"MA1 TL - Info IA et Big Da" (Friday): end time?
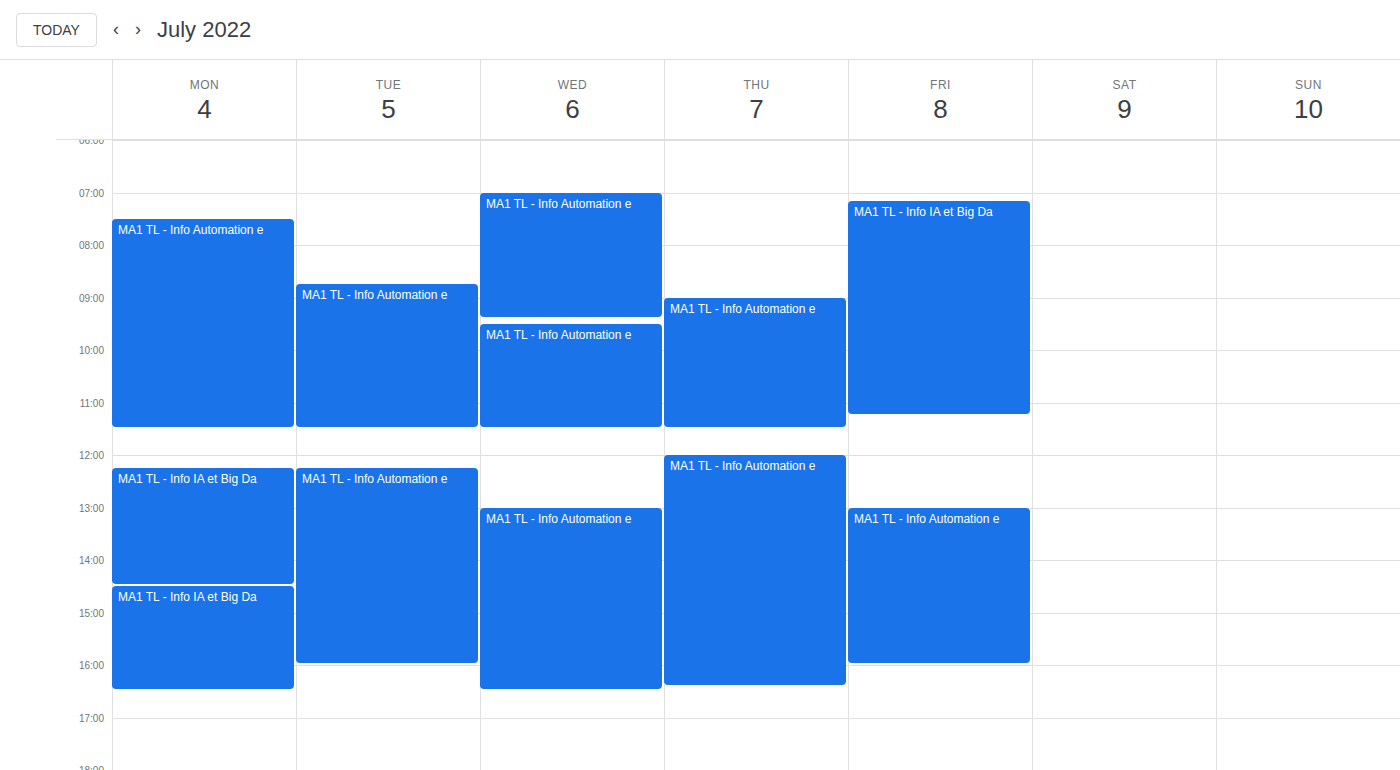
11:15 AM